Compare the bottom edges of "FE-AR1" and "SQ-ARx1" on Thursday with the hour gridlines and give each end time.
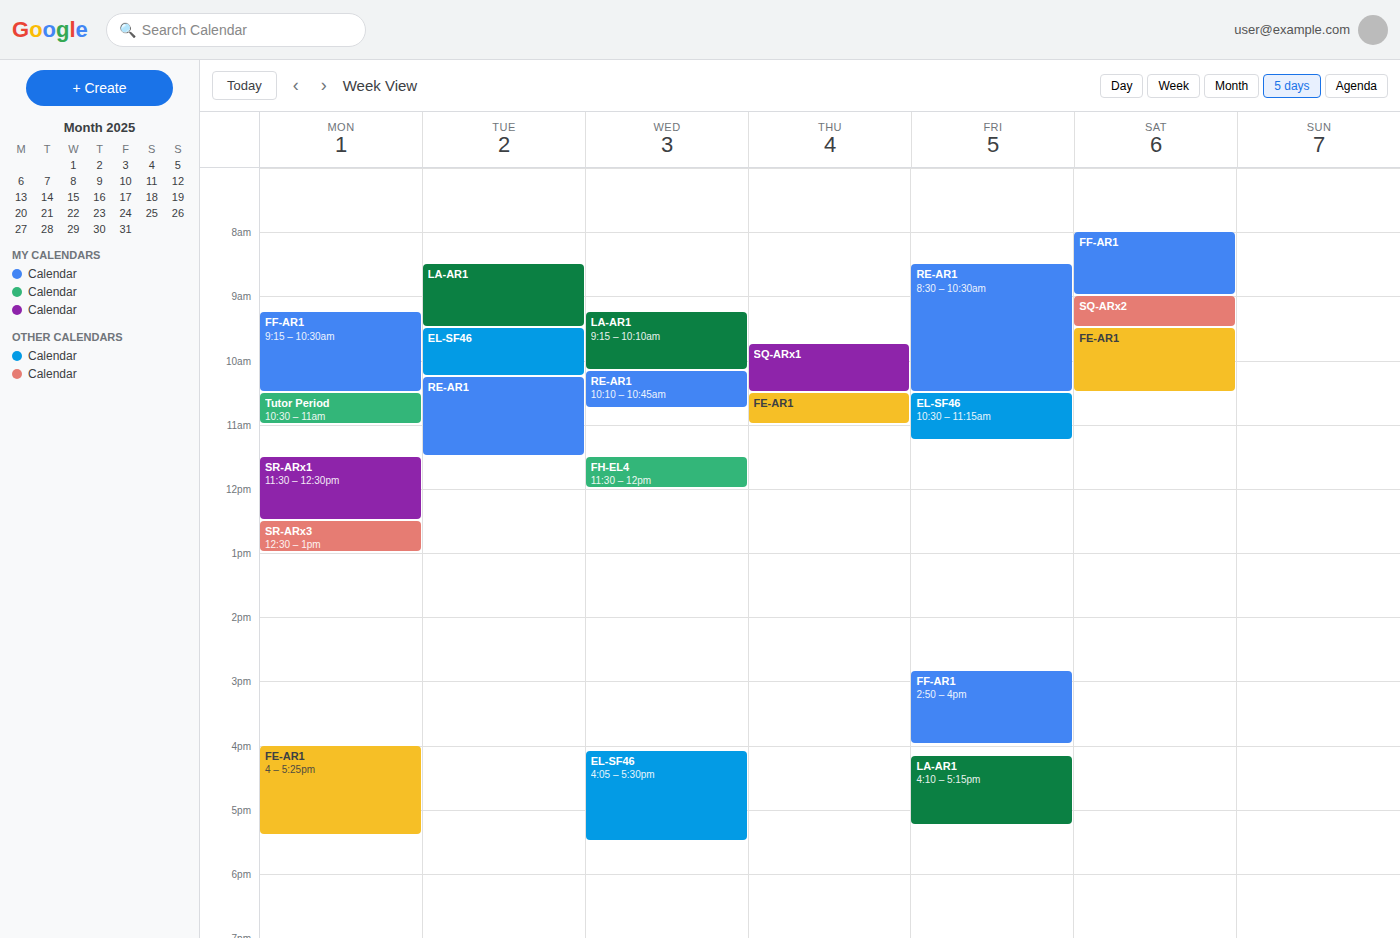
"FE-AR1": 11:00 AM, exactly on the 11 AM line. "SQ-ARx1": 10:30 AM, halfway between the 10 AM and 11 AM lines.